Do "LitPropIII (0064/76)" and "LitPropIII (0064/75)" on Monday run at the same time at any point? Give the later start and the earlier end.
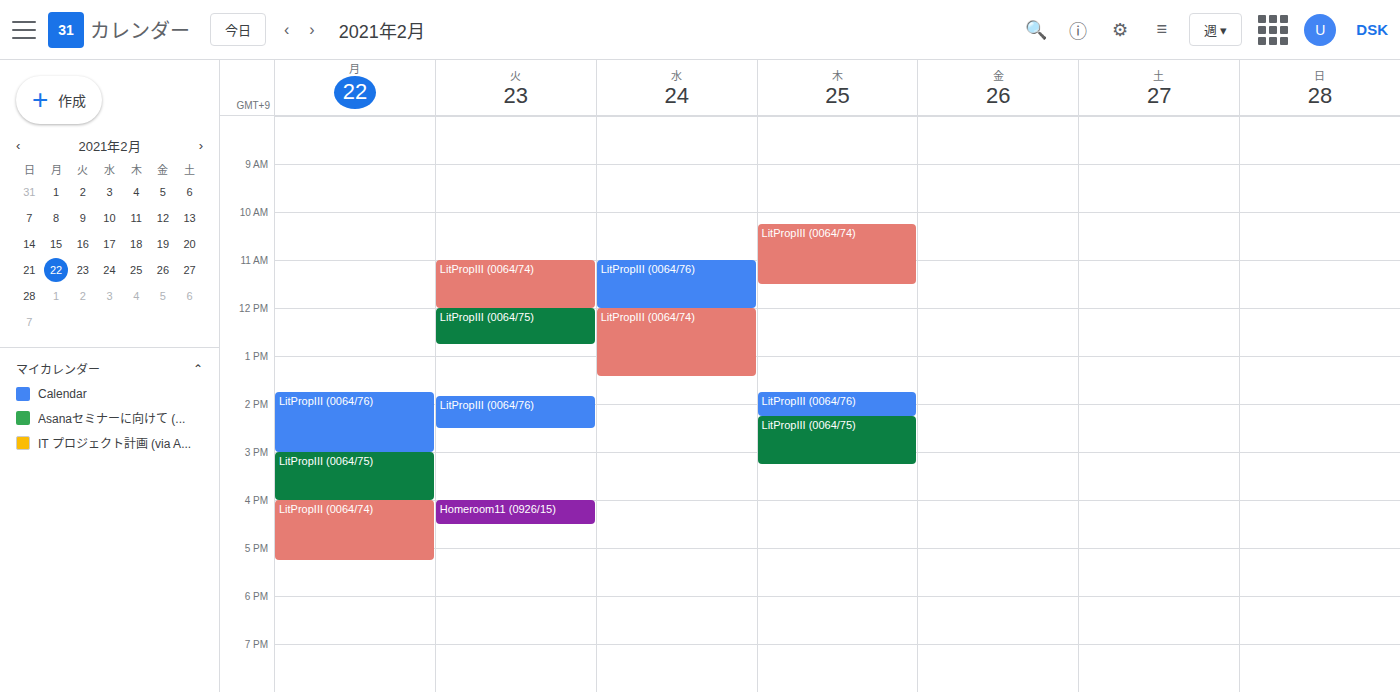
"LitPropIII (0064/76)" ends at 15:00, exactly when "LitPropIII (0064/75)" starts -- they touch but do not overlap.